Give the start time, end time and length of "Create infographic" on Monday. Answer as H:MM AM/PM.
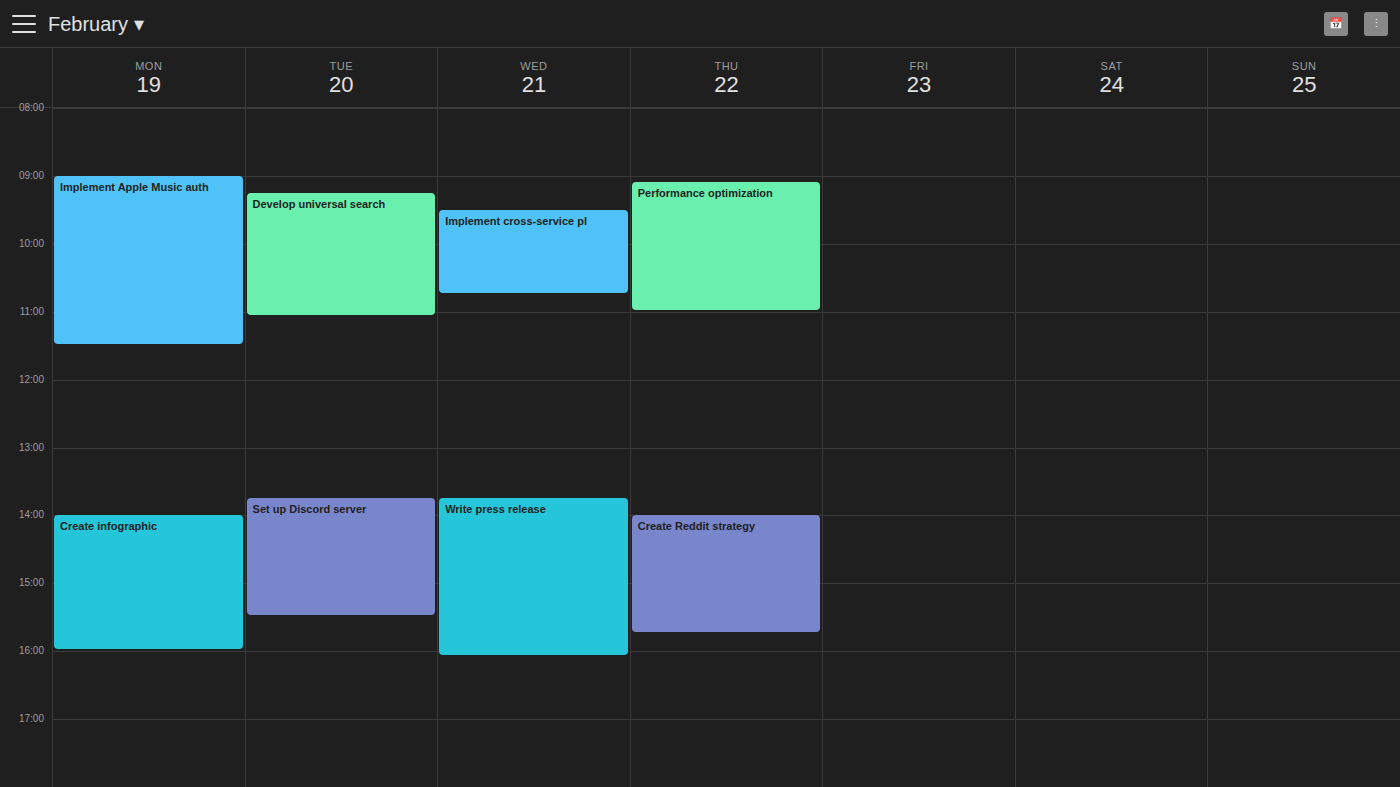
2:00 PM to 4:00 PM, 2 hours